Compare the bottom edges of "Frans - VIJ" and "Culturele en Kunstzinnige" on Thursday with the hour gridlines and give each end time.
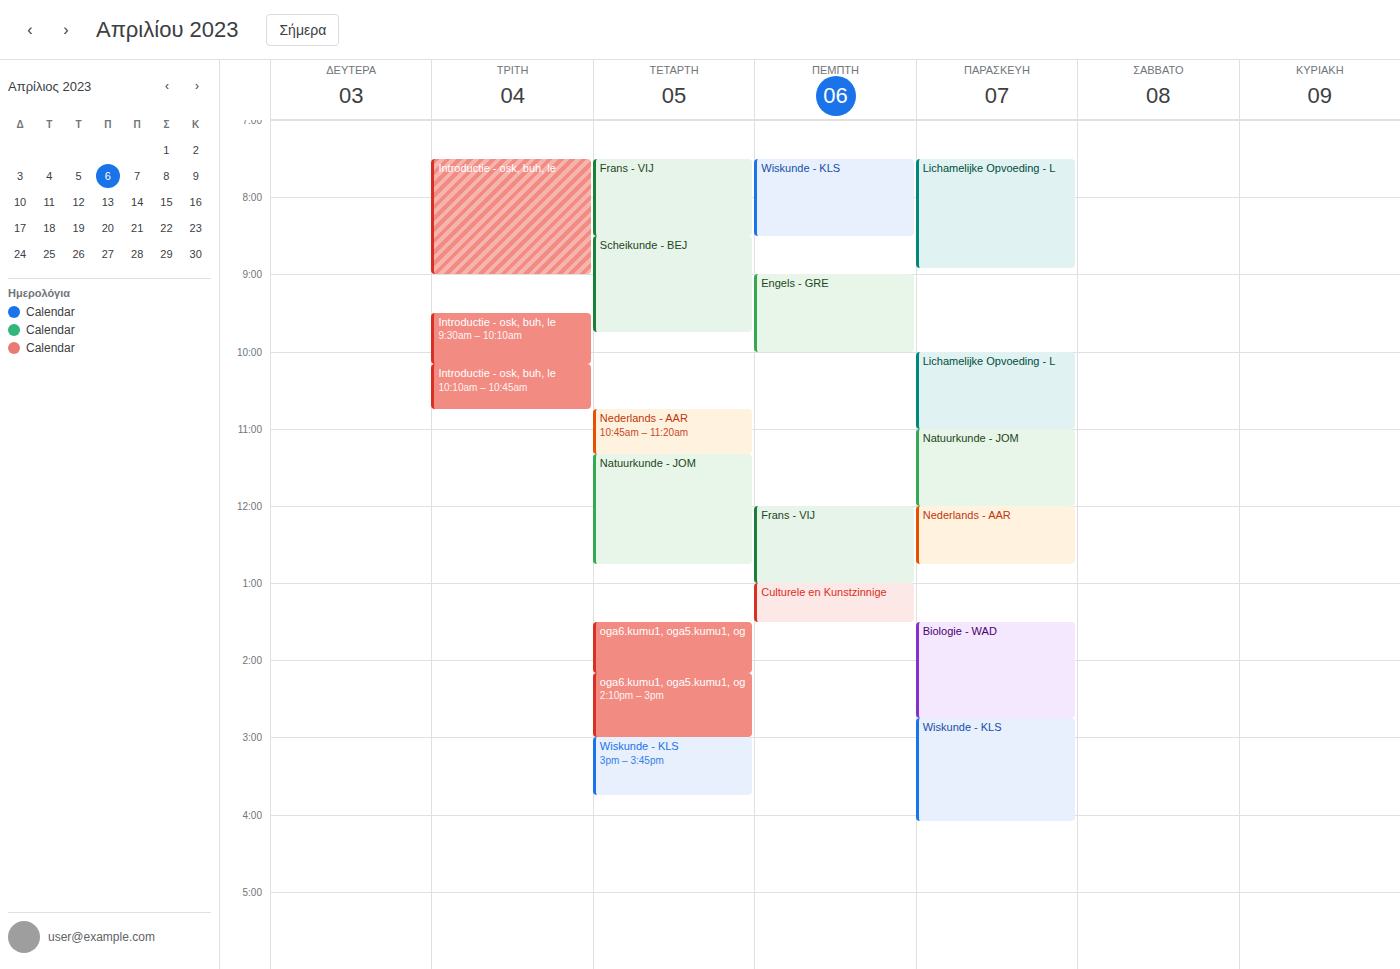
"Frans - VIJ": 1:00 PM, exactly on the 1 PM line. "Culturele en Kunstzinnige": 1:30 PM, halfway between the 1 PM and 2 PM lines.